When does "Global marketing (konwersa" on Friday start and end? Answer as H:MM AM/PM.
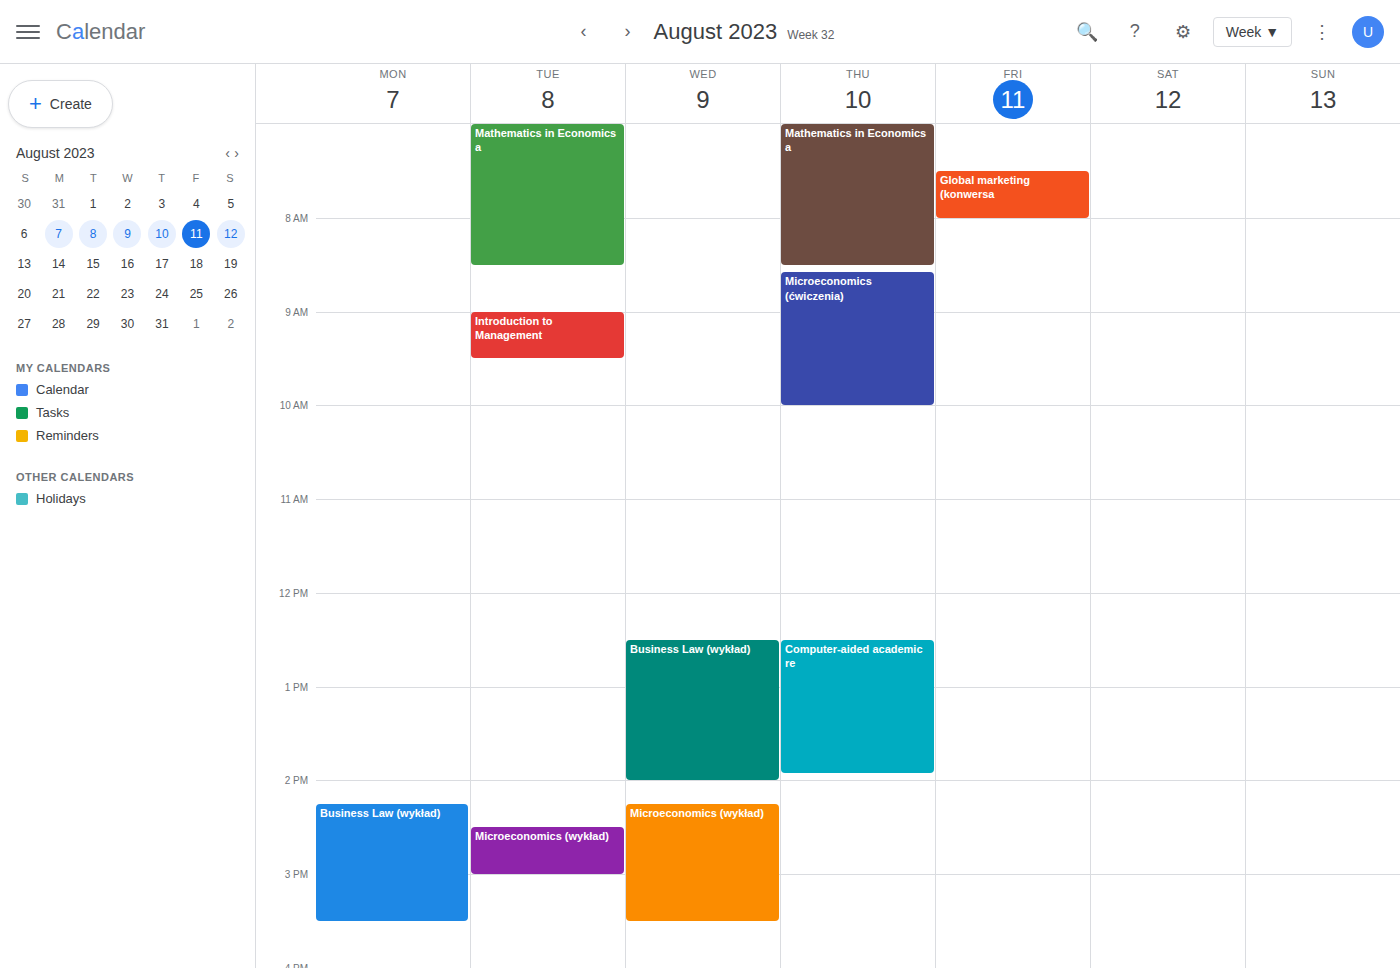
7:30 AM to 8:00 AM